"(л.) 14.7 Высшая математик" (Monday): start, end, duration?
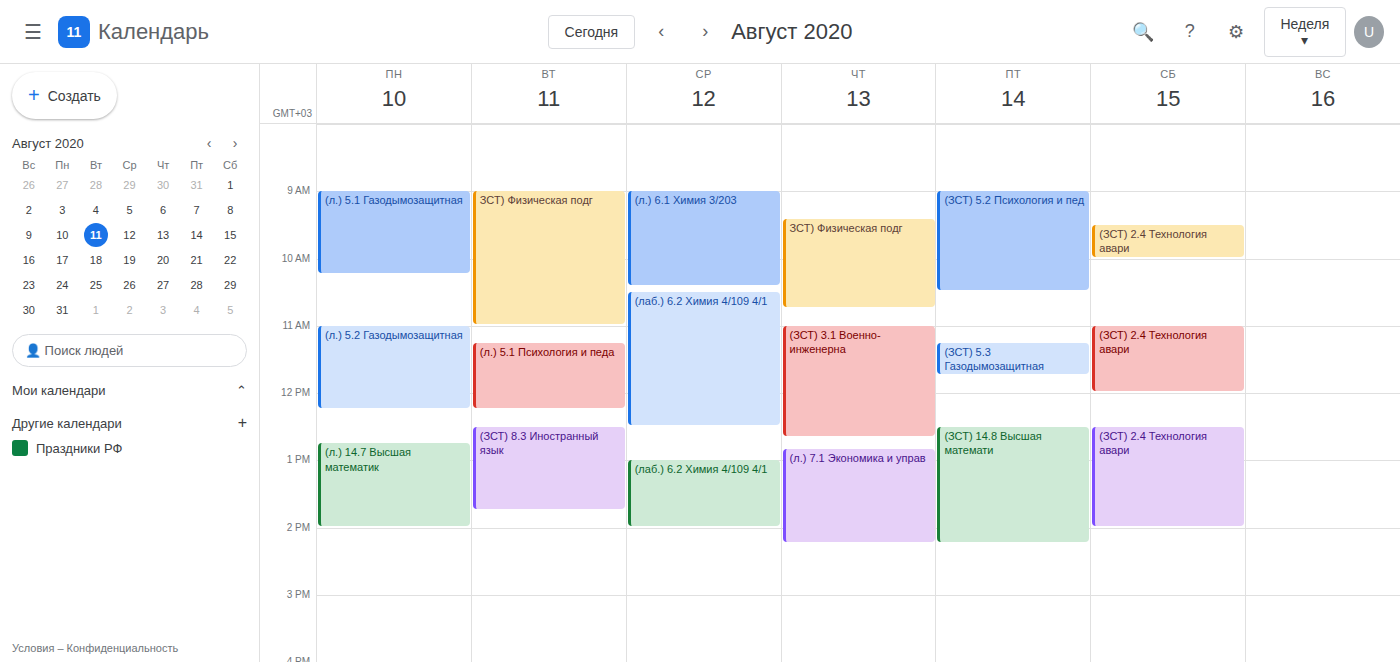
12:45 PM to 2:00 PM, 1 hour 15 minutes